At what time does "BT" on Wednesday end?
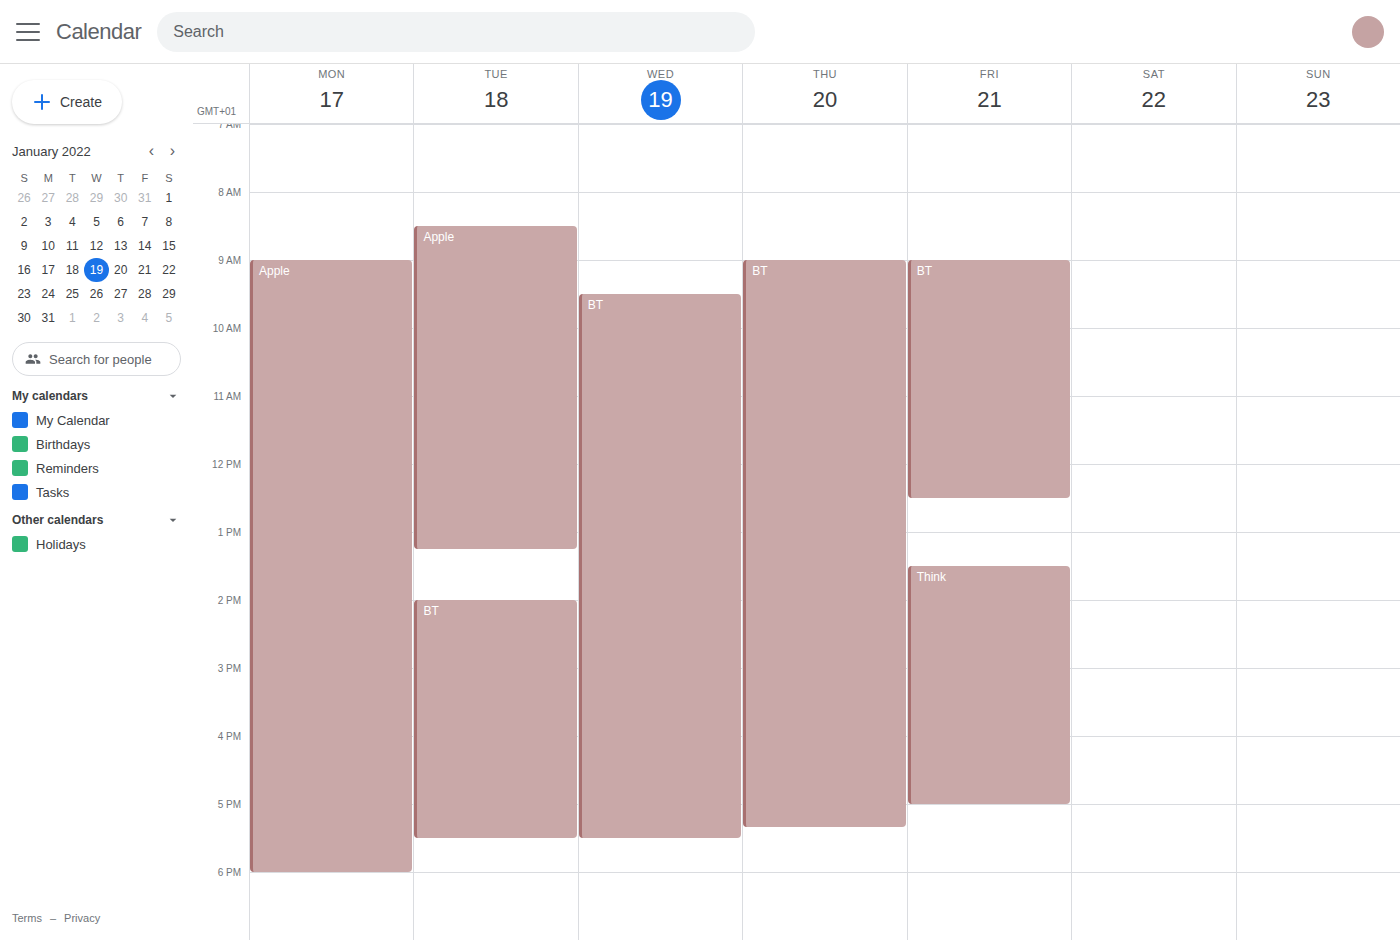
17:30